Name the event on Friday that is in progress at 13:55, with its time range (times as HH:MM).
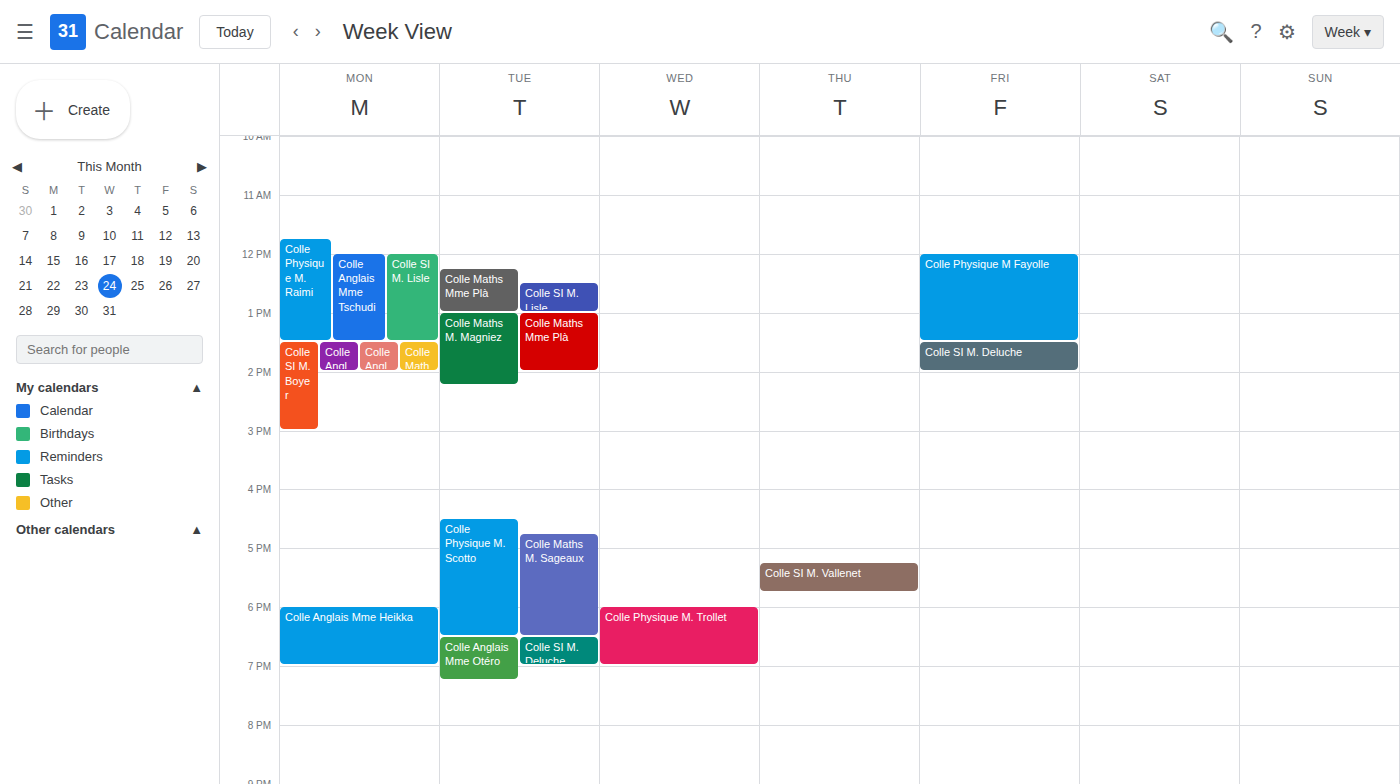
"Colle SI M. Deluche", 13:30 to 14:00